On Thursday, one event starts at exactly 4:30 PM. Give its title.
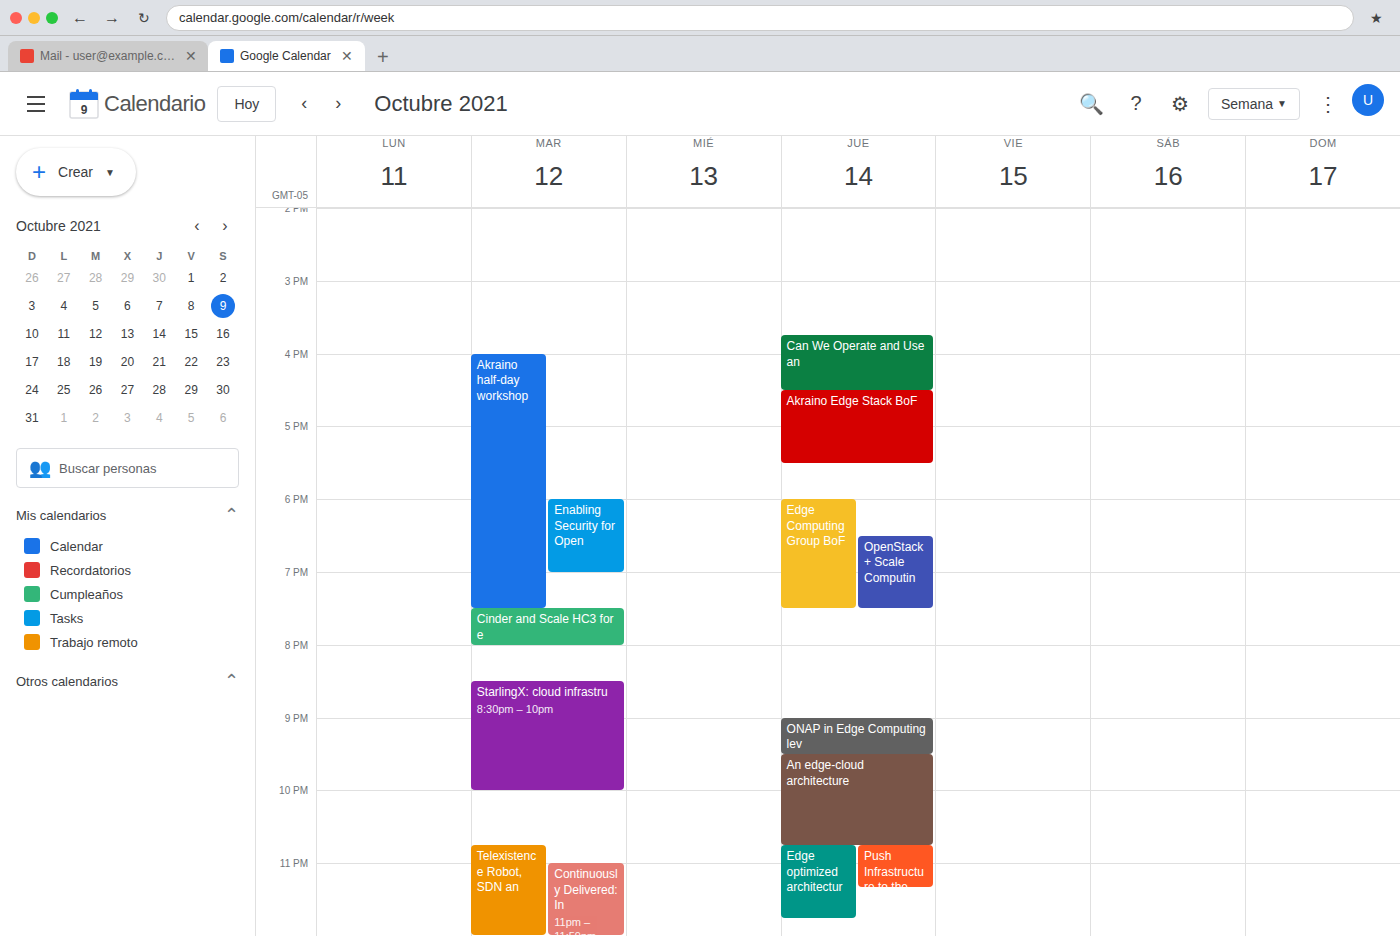
"Akraino Edge Stack BoF"